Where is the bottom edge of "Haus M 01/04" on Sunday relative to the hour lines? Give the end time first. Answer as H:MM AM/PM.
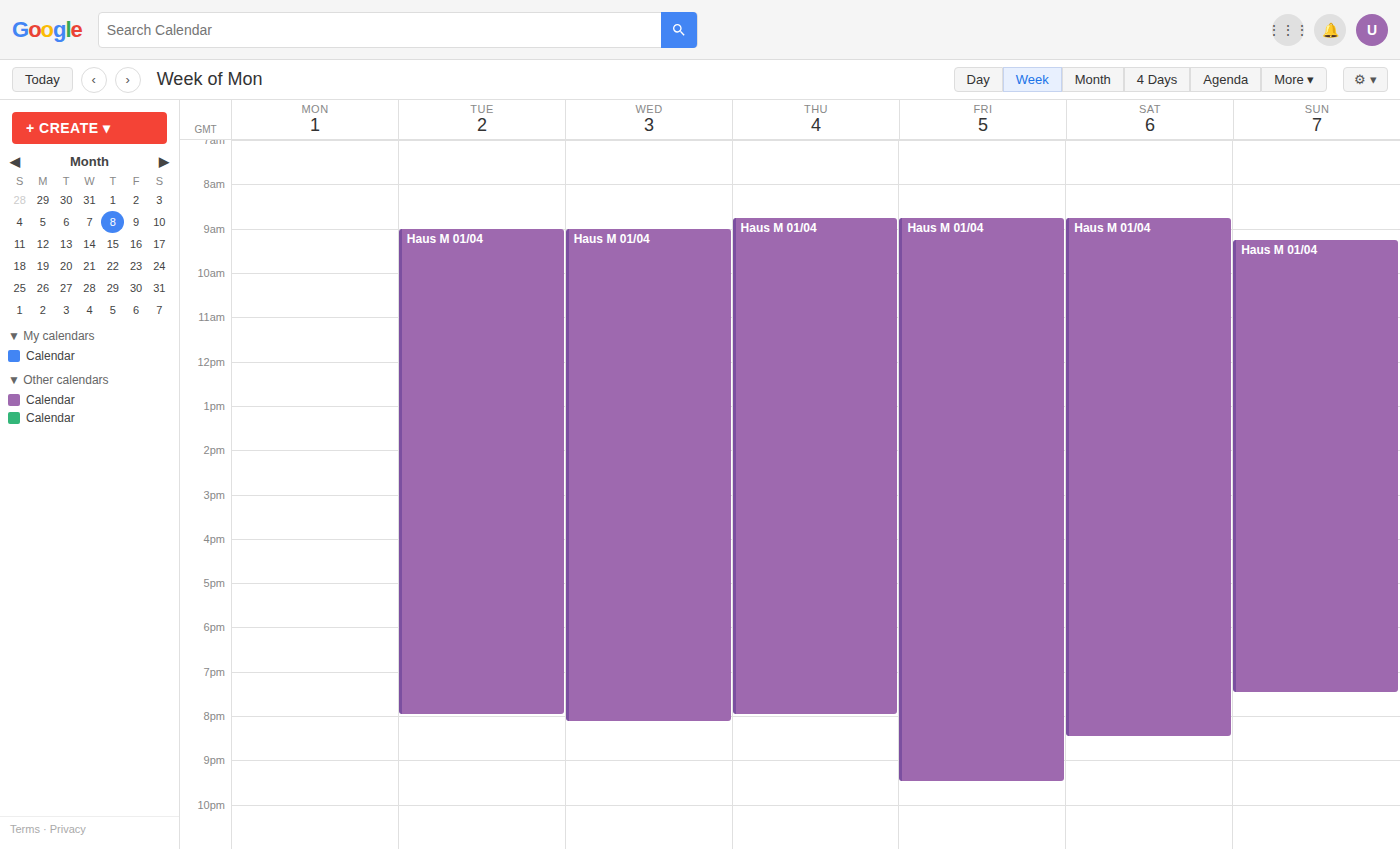
7:30 PM -- halfway between the 7 PM and 8 PM lines.